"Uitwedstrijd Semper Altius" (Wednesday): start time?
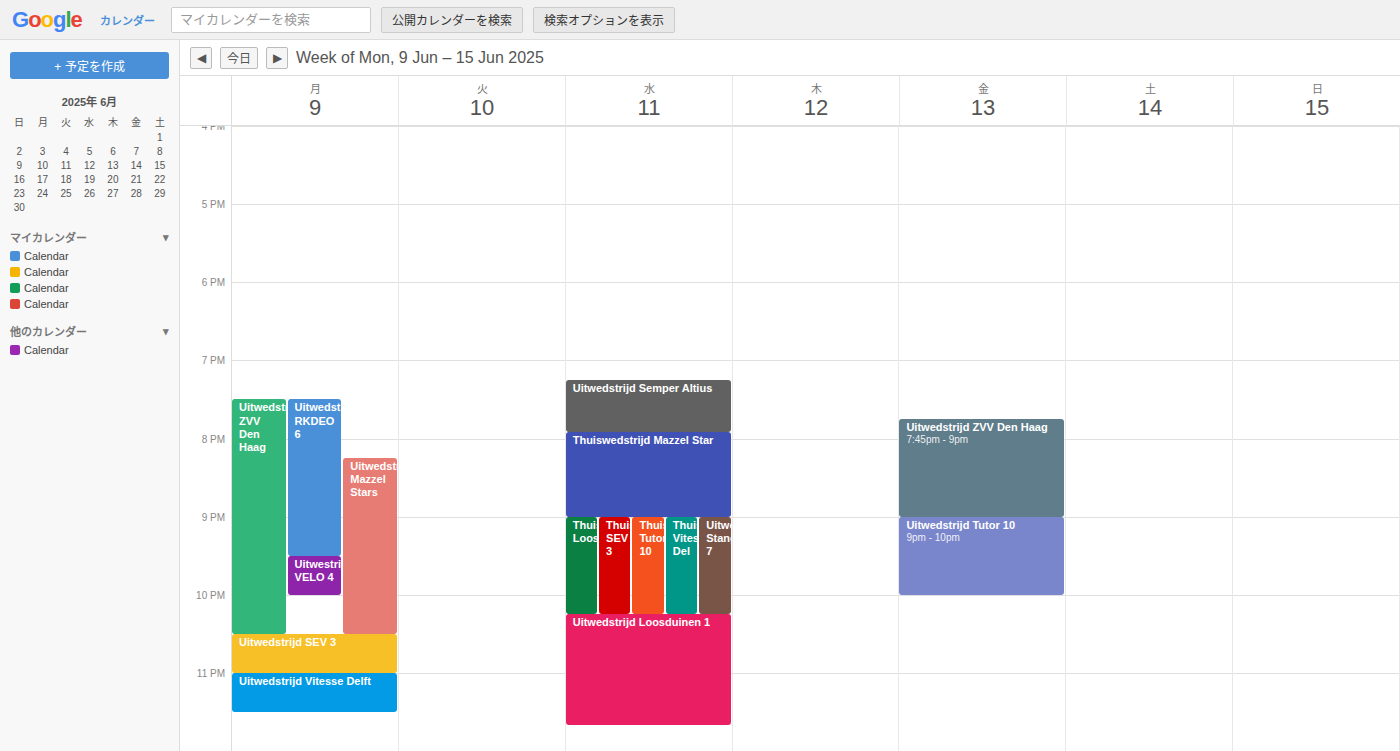
7:15 PM